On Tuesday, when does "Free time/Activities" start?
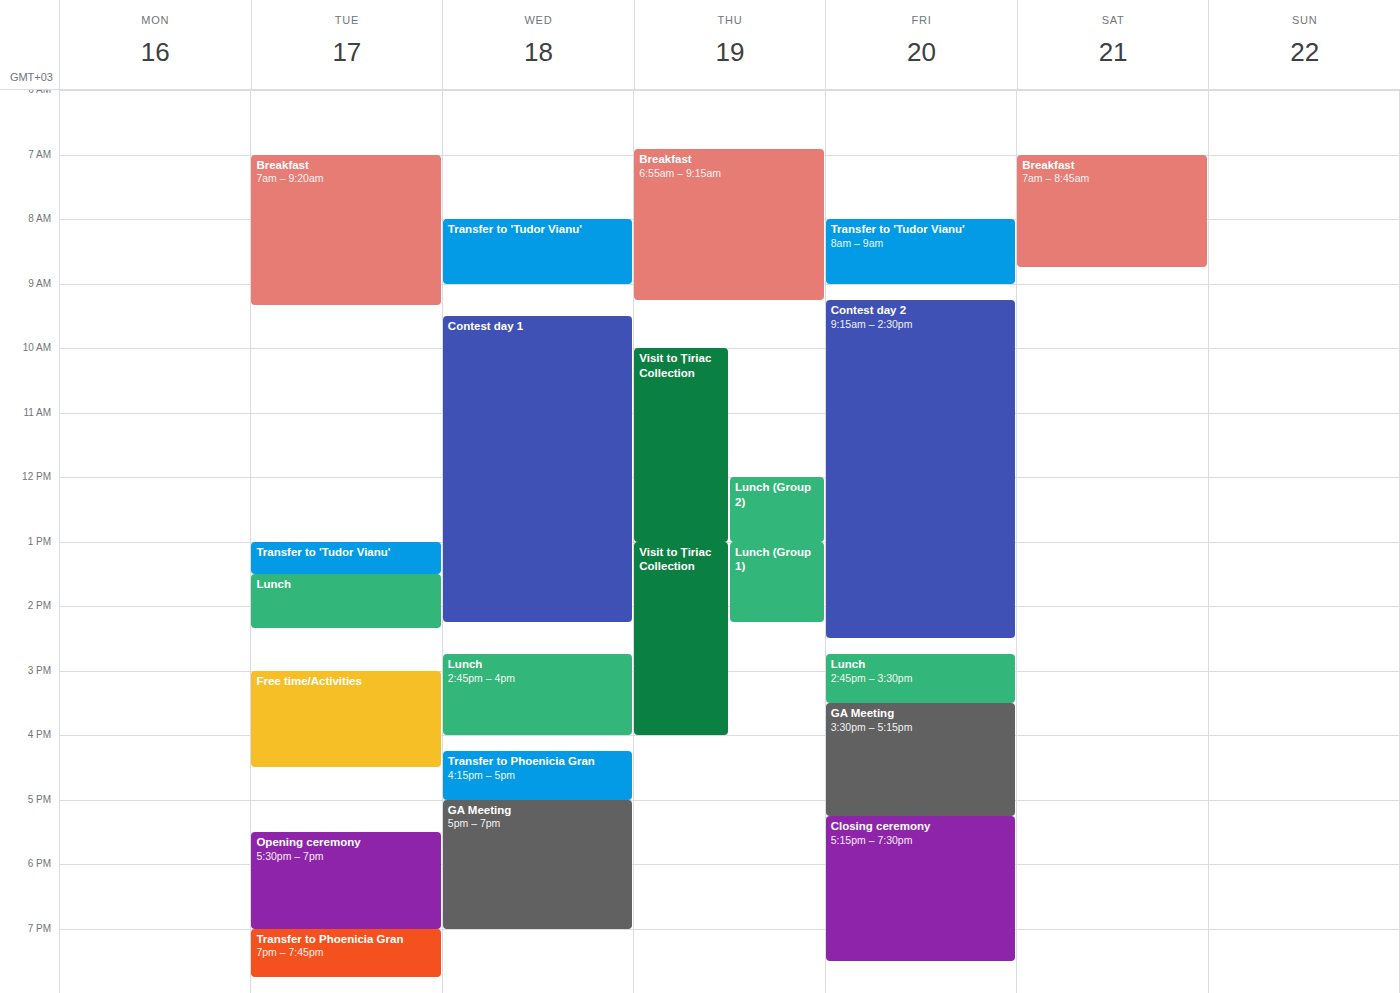
15:00